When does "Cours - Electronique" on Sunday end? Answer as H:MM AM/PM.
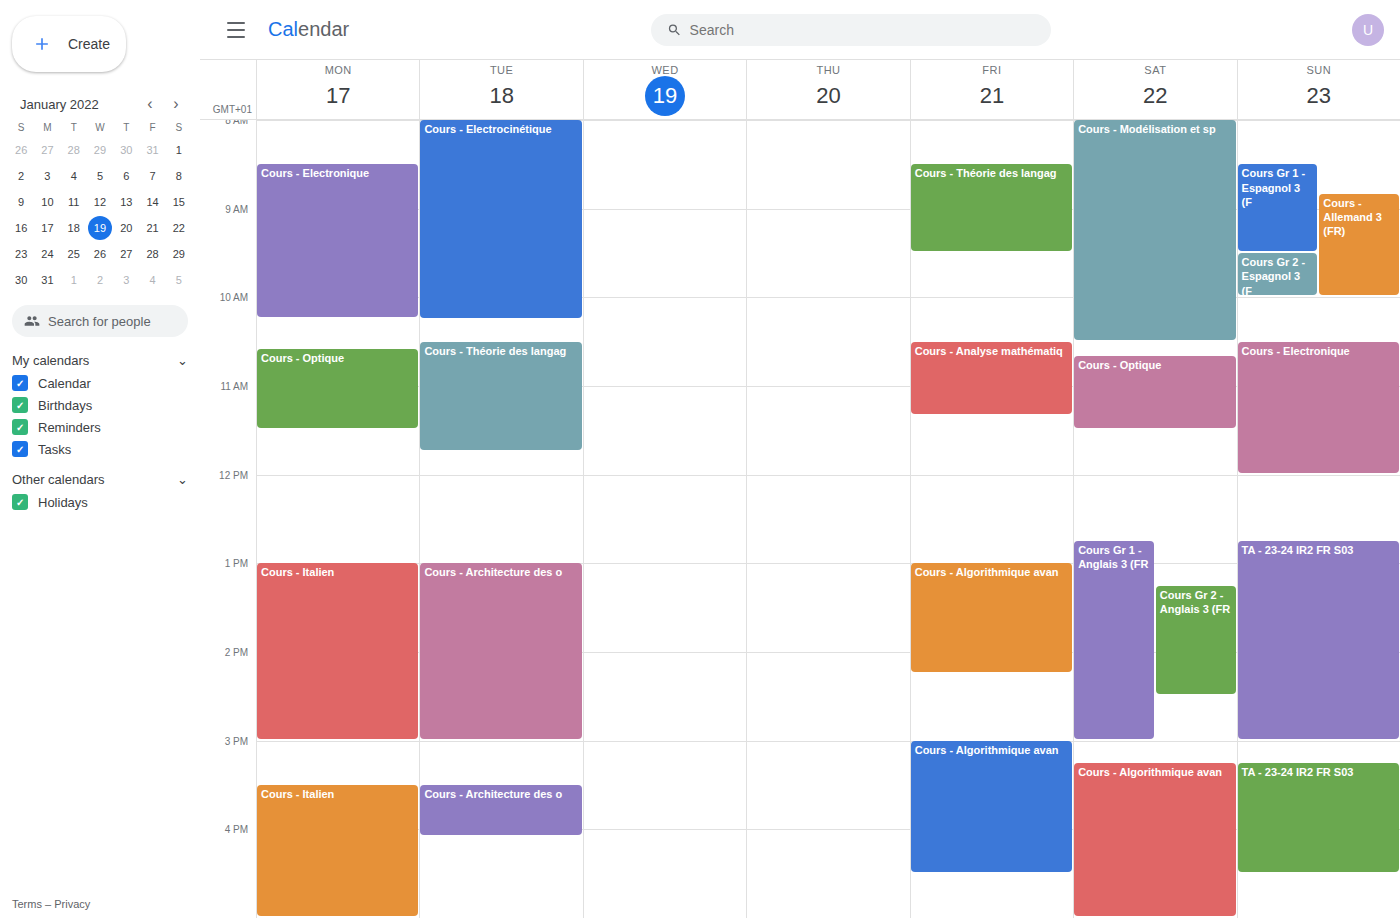
12:00 PM